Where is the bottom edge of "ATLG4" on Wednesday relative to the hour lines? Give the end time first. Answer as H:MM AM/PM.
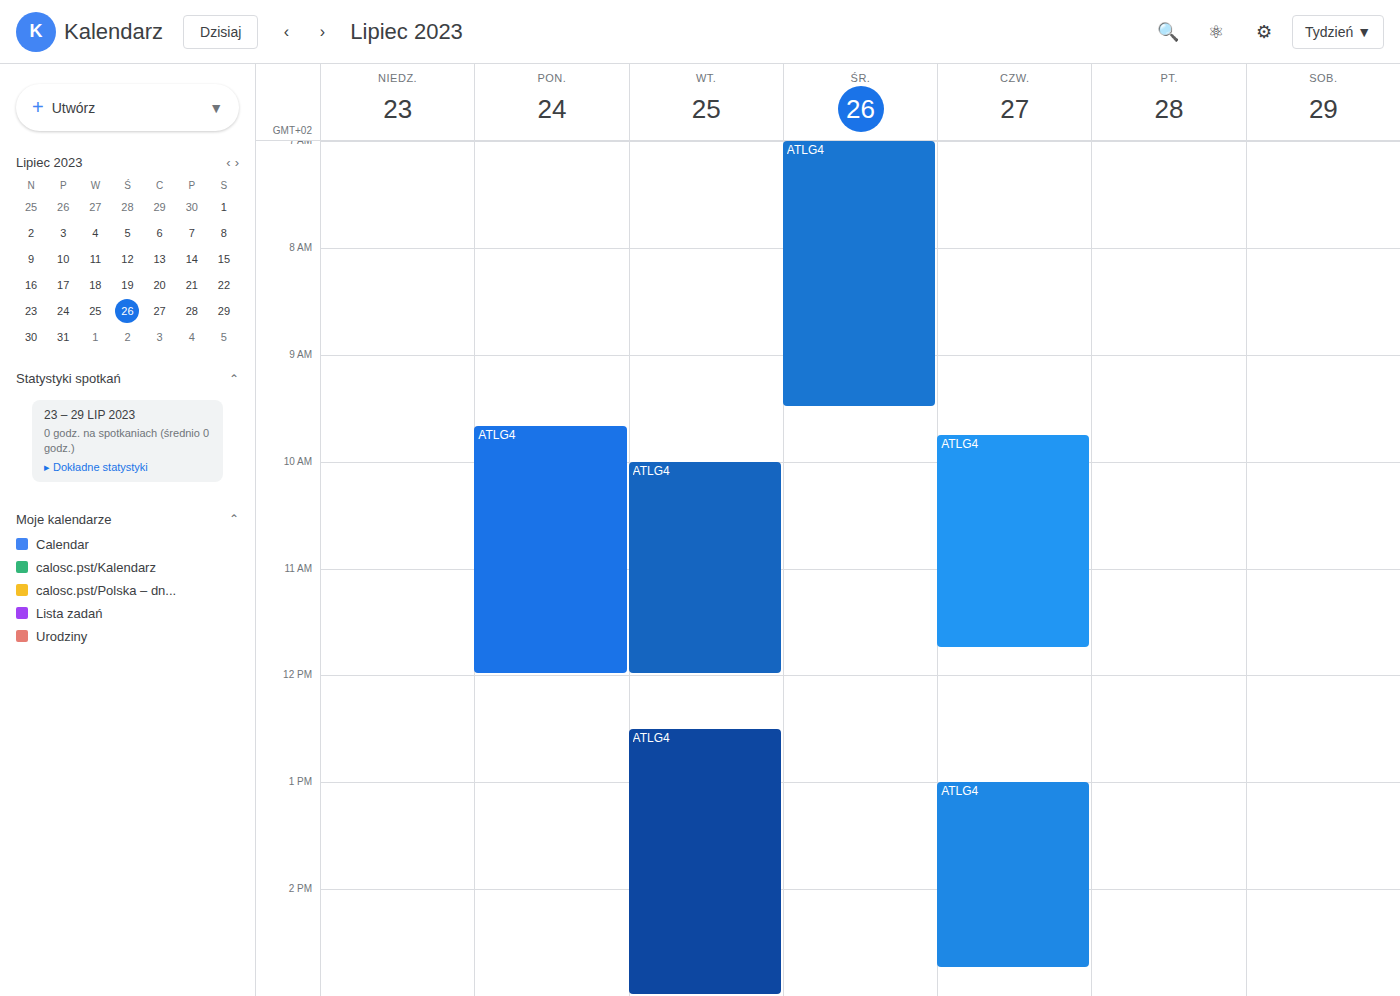
9:30 AM -- halfway between the 9 AM and 10 AM lines.